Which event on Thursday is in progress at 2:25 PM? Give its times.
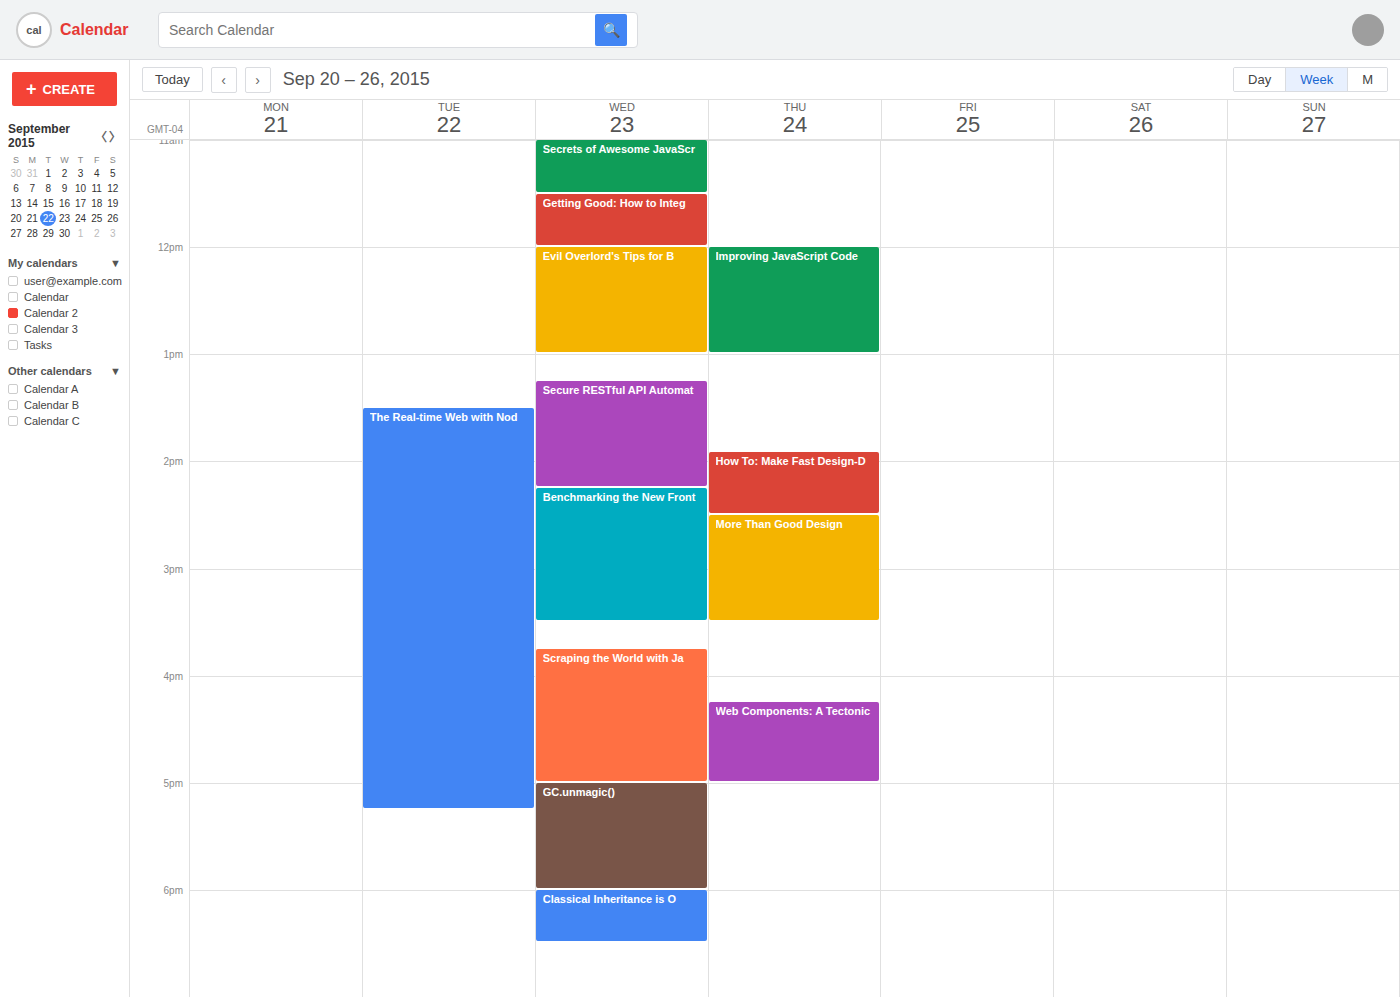
"How To: Make Fast Design-D", 1:55 PM to 2:30 PM